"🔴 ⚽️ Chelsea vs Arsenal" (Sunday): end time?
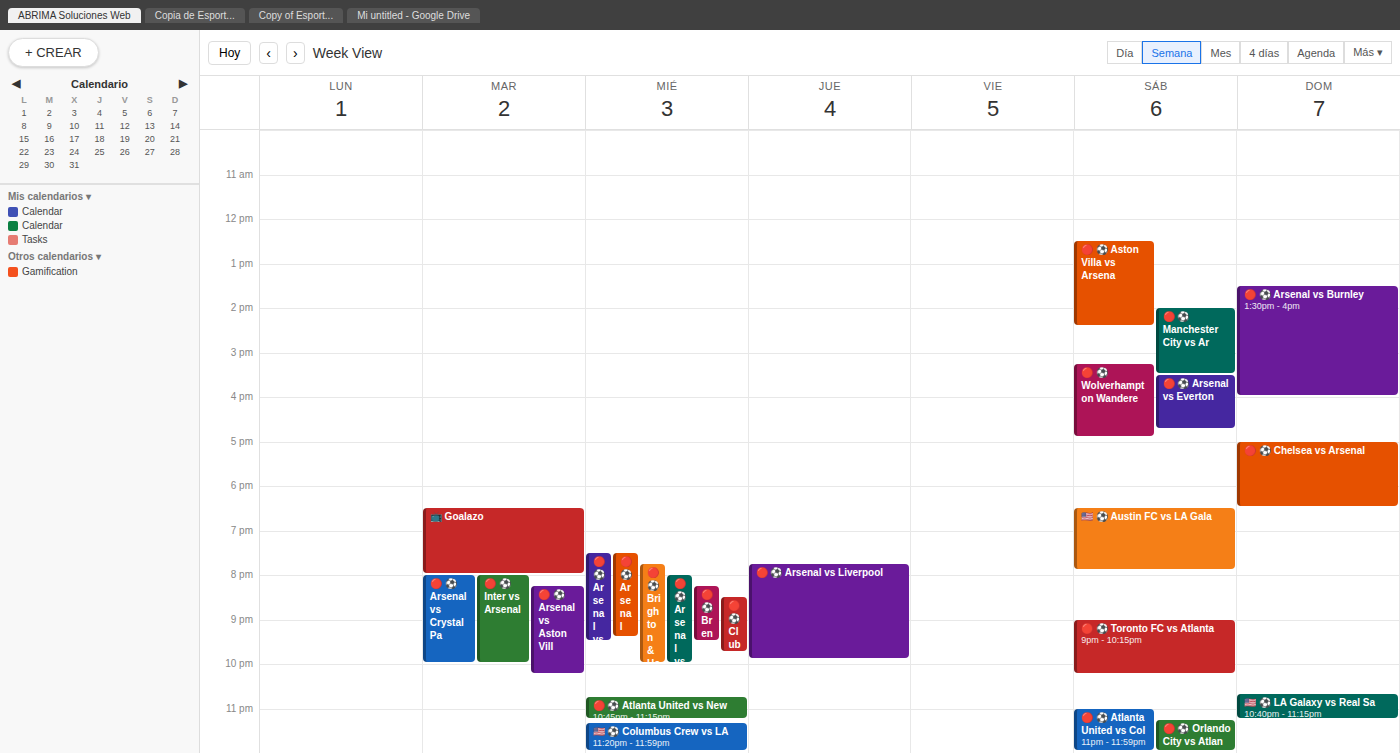
18:30